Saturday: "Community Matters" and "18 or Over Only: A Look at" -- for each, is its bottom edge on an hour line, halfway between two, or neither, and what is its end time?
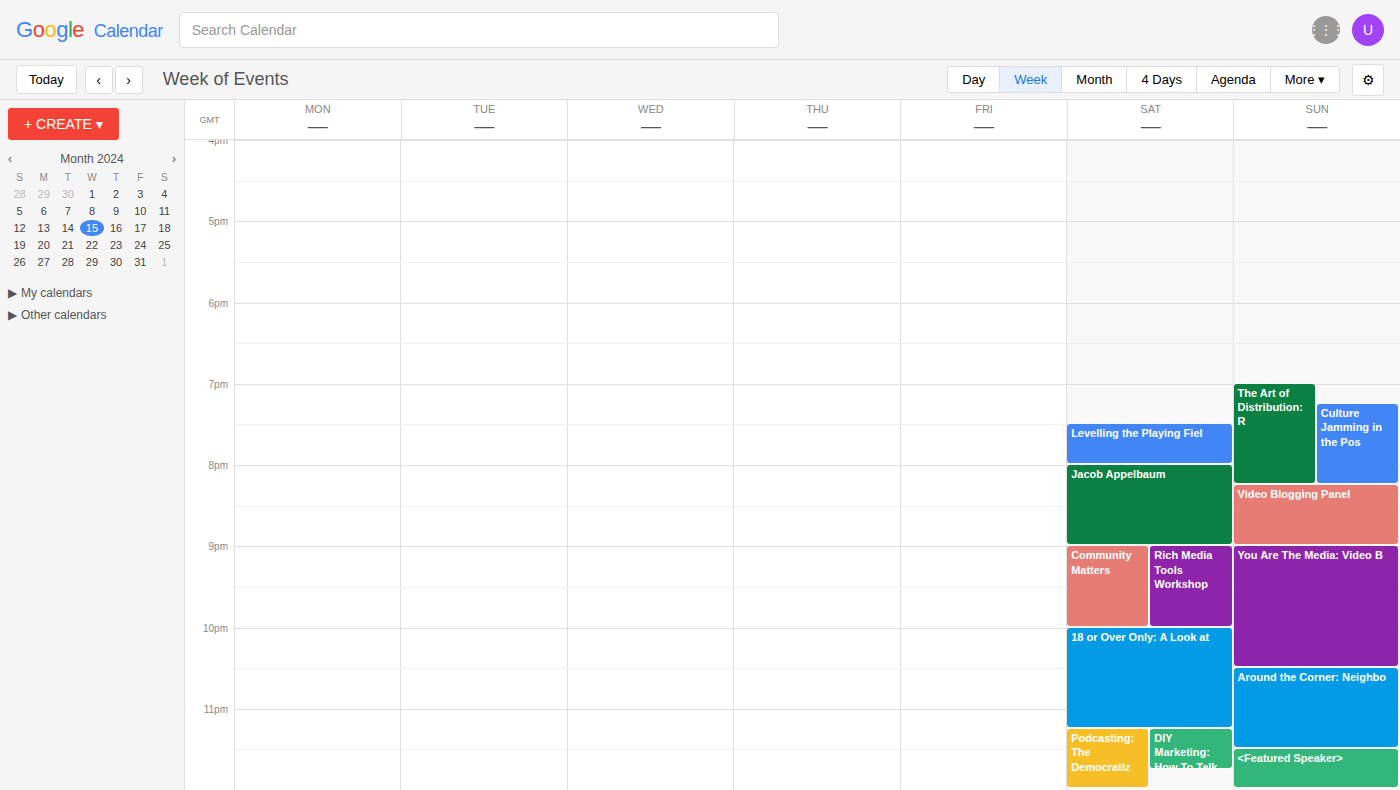
"Community Matters": 10:00 PM, exactly on the 10 PM line. "18 or Over Only: A Look at": 11:15 PM, neither: a quarter of the way from the 11 PM line to the 12 AM line.